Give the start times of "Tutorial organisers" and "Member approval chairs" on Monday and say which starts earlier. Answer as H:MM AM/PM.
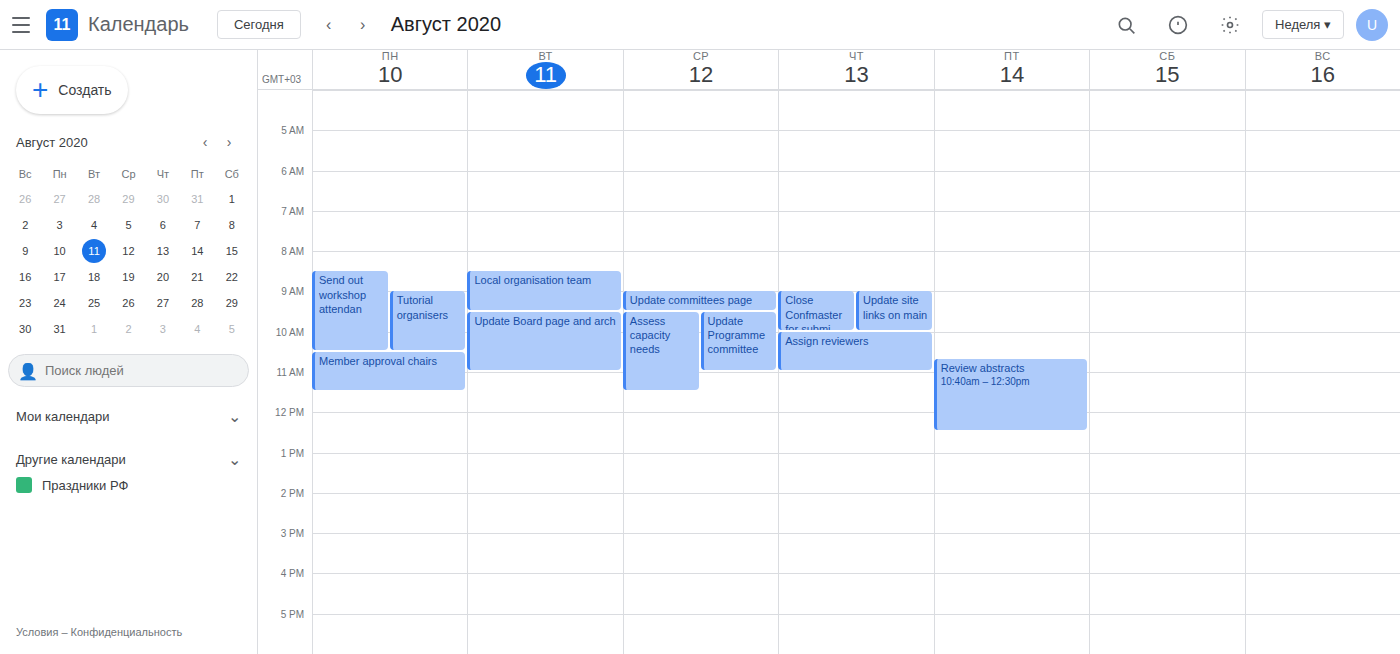
"Tutorial organisers" 9:00 AM; "Member approval chairs" 10:30 AM.